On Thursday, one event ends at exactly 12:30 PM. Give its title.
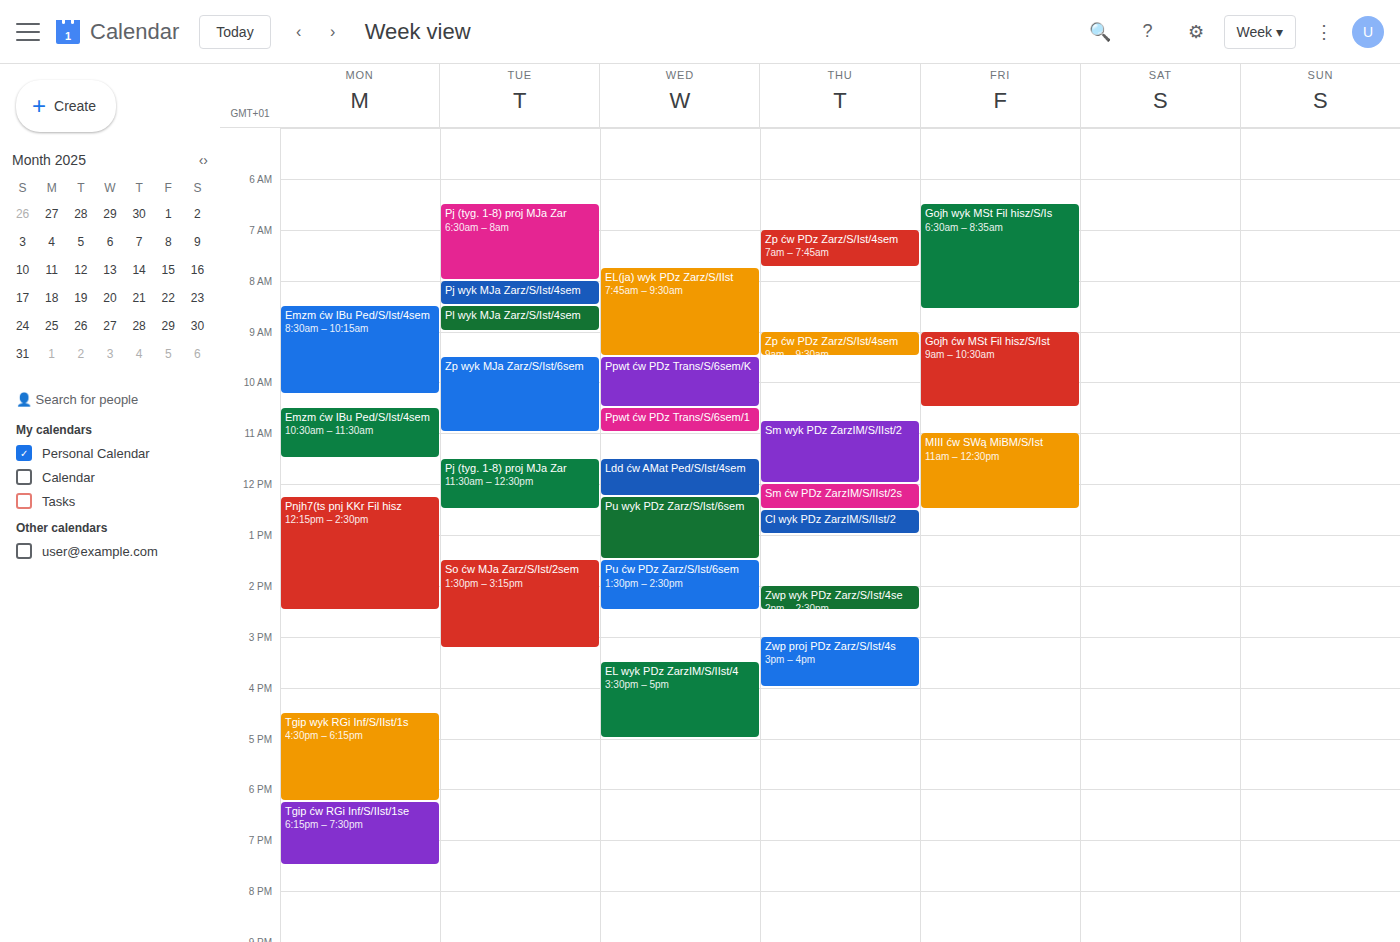
"Sm ćw PDz ZarzIM/S/IIst/2s"